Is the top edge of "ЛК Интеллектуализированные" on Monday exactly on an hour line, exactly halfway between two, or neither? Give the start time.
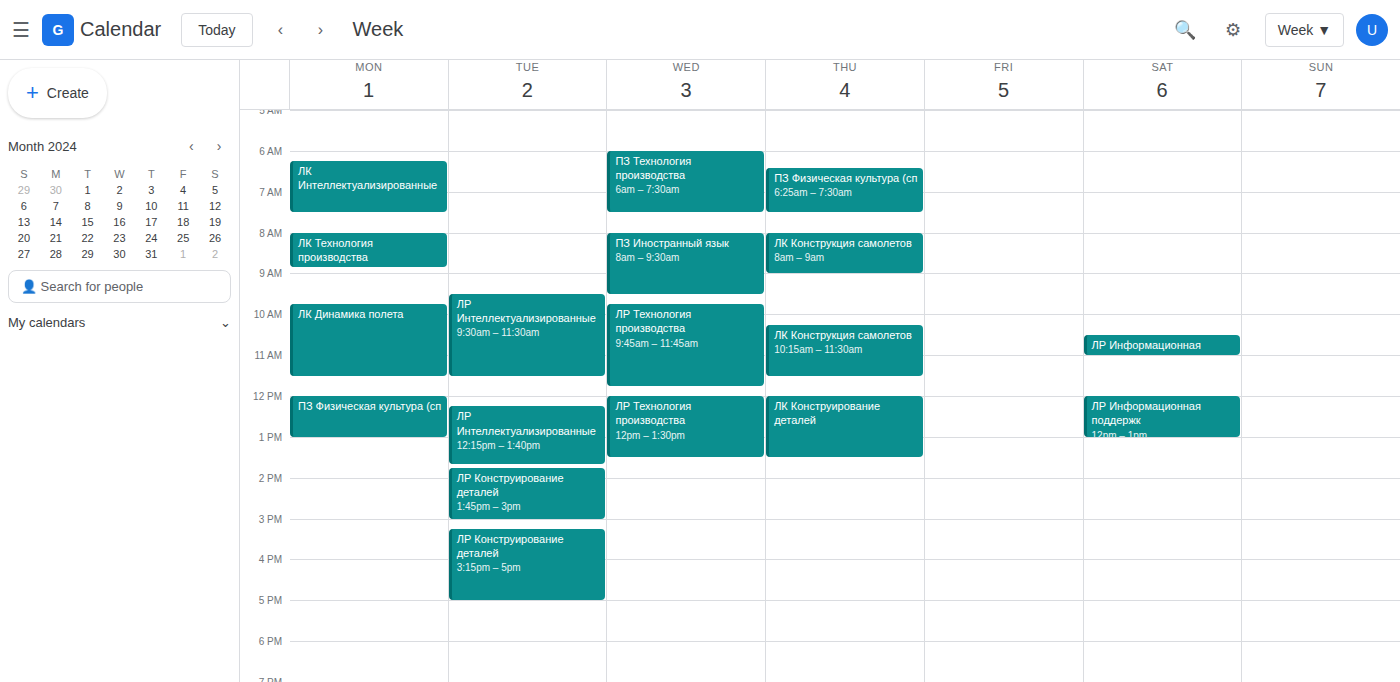
6:15 AM -- neither: a quarter of the way from the 6 AM line to the 7 AM line.